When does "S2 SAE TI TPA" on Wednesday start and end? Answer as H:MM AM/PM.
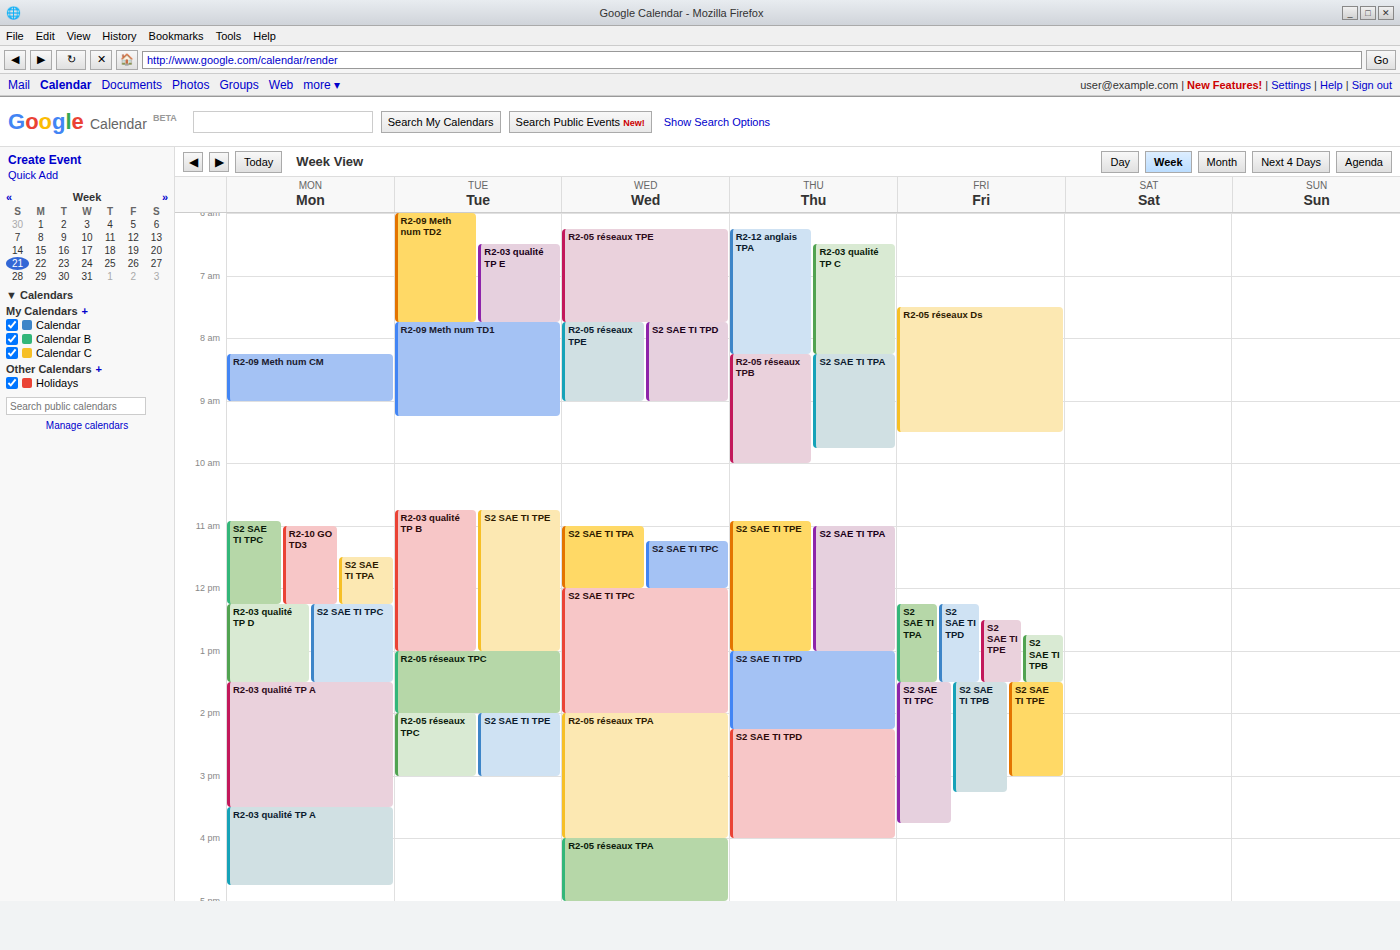
11:00 AM to 12:00 PM